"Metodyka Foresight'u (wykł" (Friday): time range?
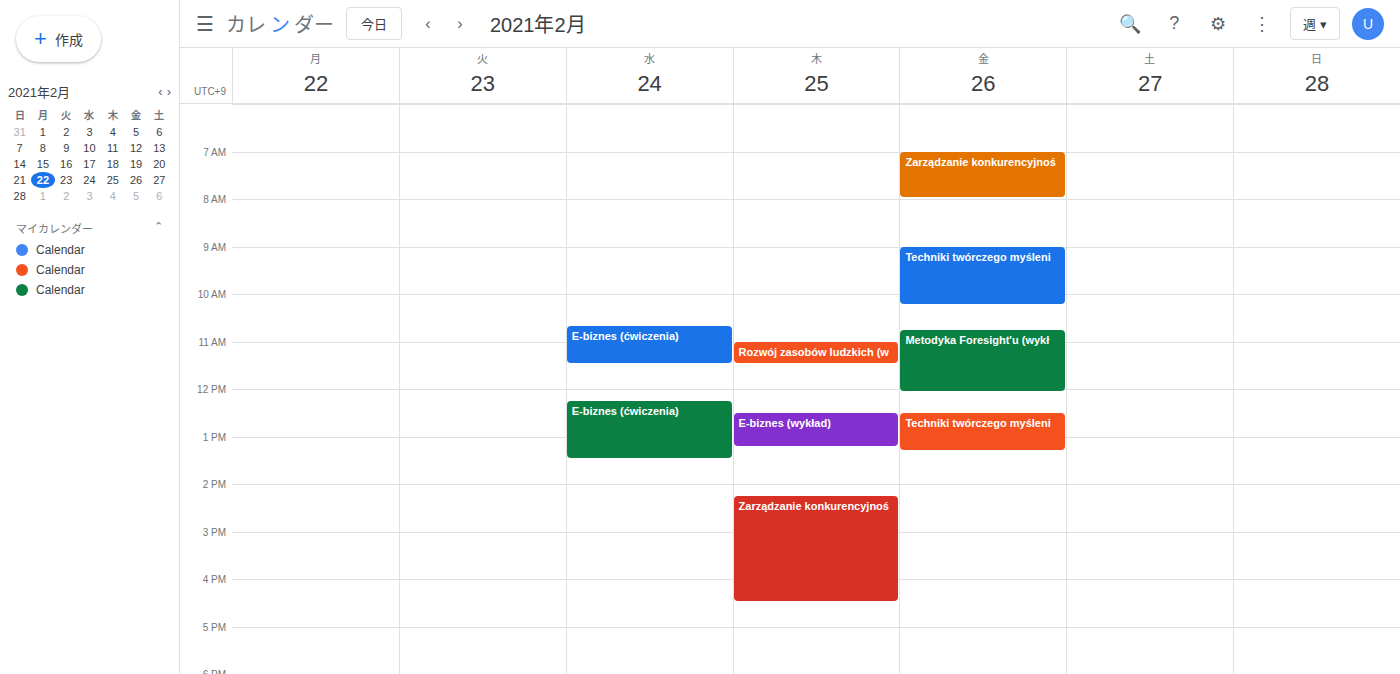
10:45 AM to 12:05 PM